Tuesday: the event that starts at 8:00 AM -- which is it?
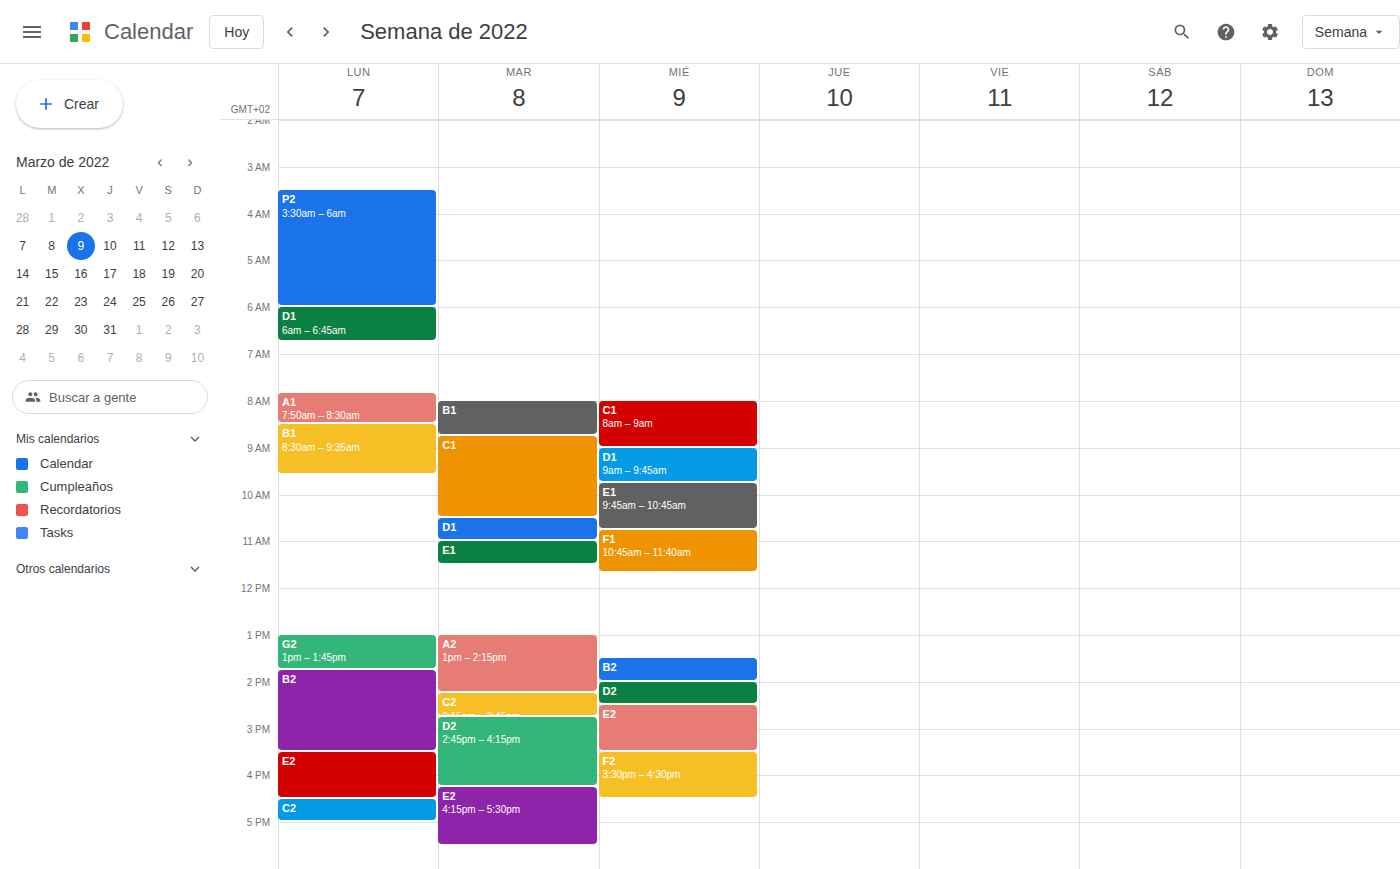
"B1"